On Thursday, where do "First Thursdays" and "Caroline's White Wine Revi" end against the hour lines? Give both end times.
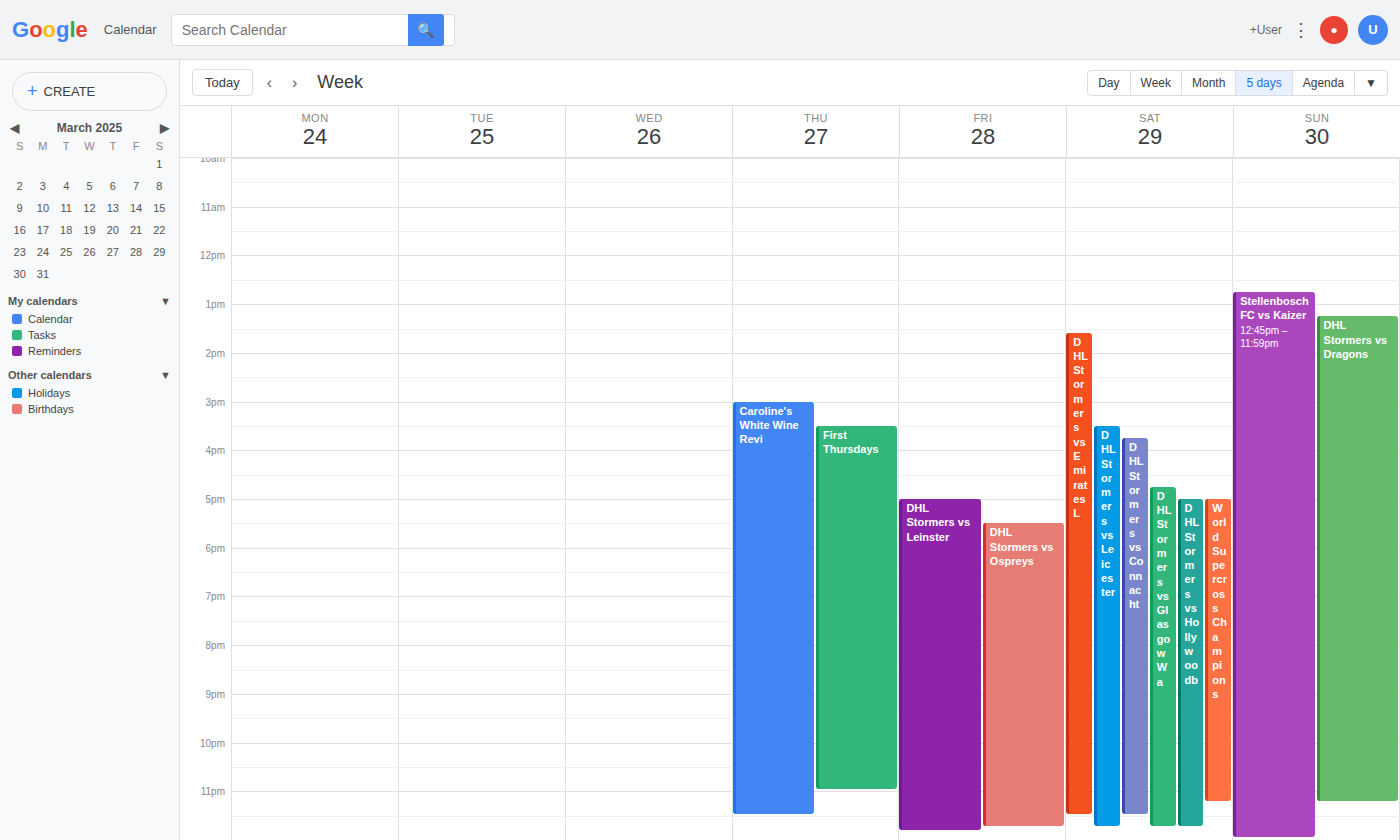
"First Thursdays": 11:00 PM, exactly on the 11 PM line. "Caroline's White Wine Revi": 11:30 PM, halfway between the 11 PM and 12 AM lines.